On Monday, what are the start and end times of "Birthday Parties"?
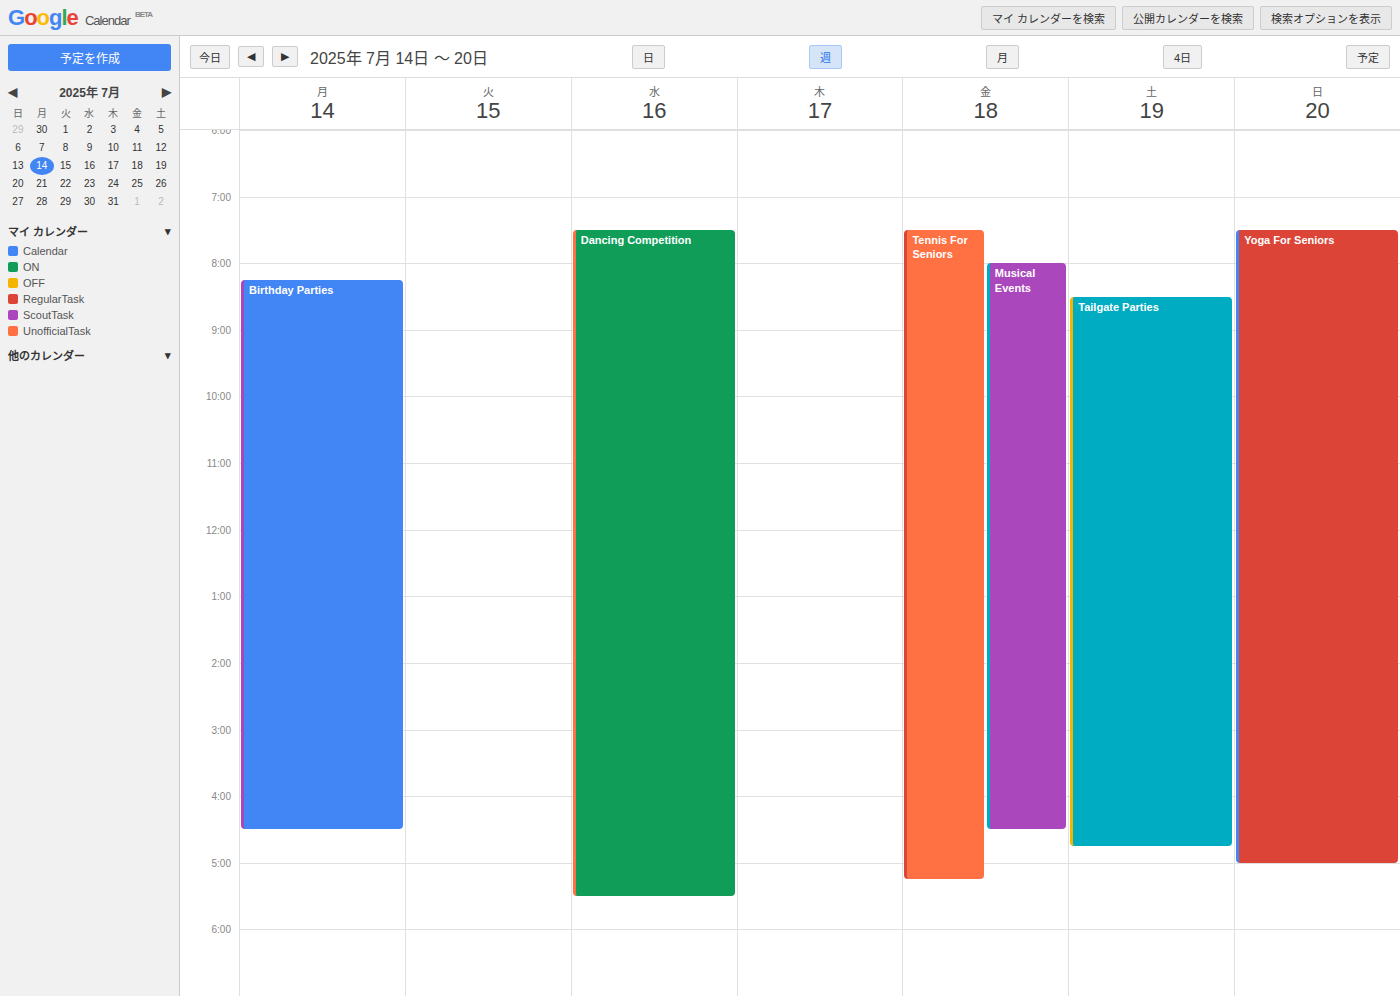
8:15 AM to 4:30 PM